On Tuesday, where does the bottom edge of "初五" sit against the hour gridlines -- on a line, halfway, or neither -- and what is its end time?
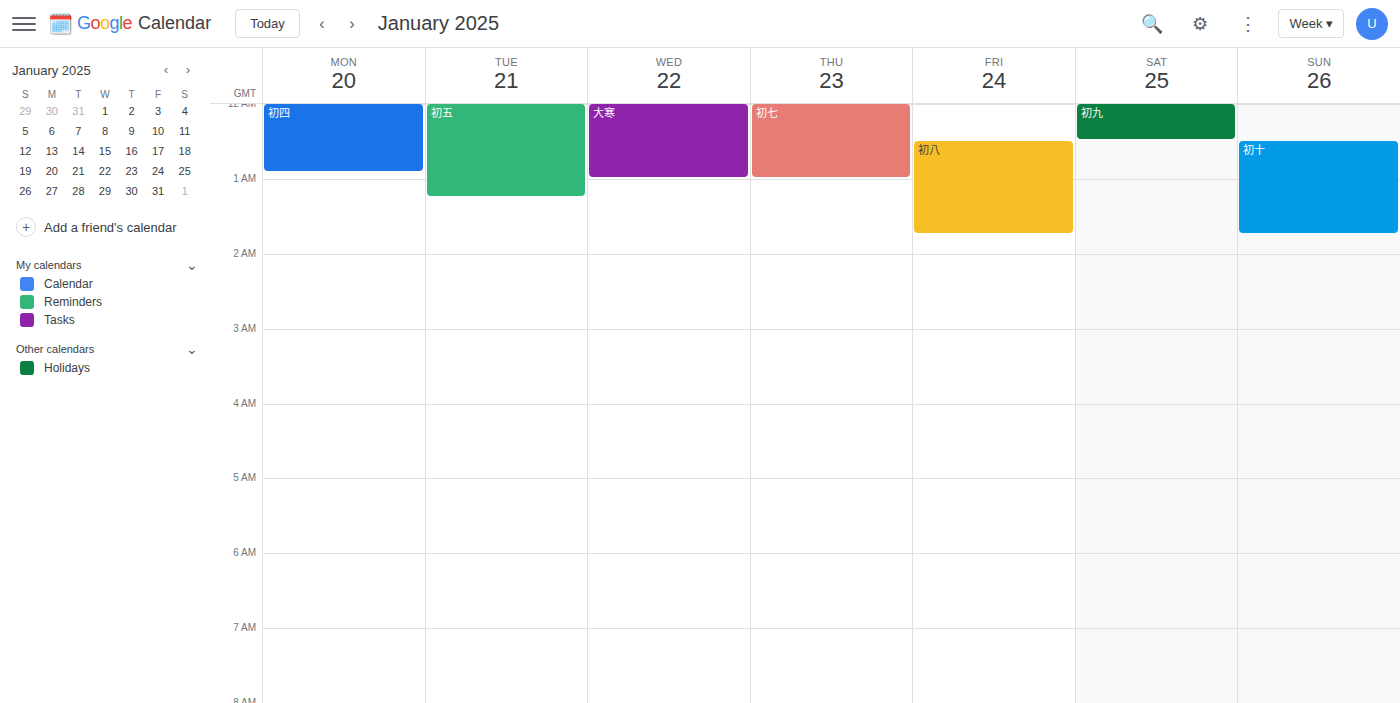
1:15 AM -- neither: a quarter of the way from the 1 AM line to the 2 AM line.